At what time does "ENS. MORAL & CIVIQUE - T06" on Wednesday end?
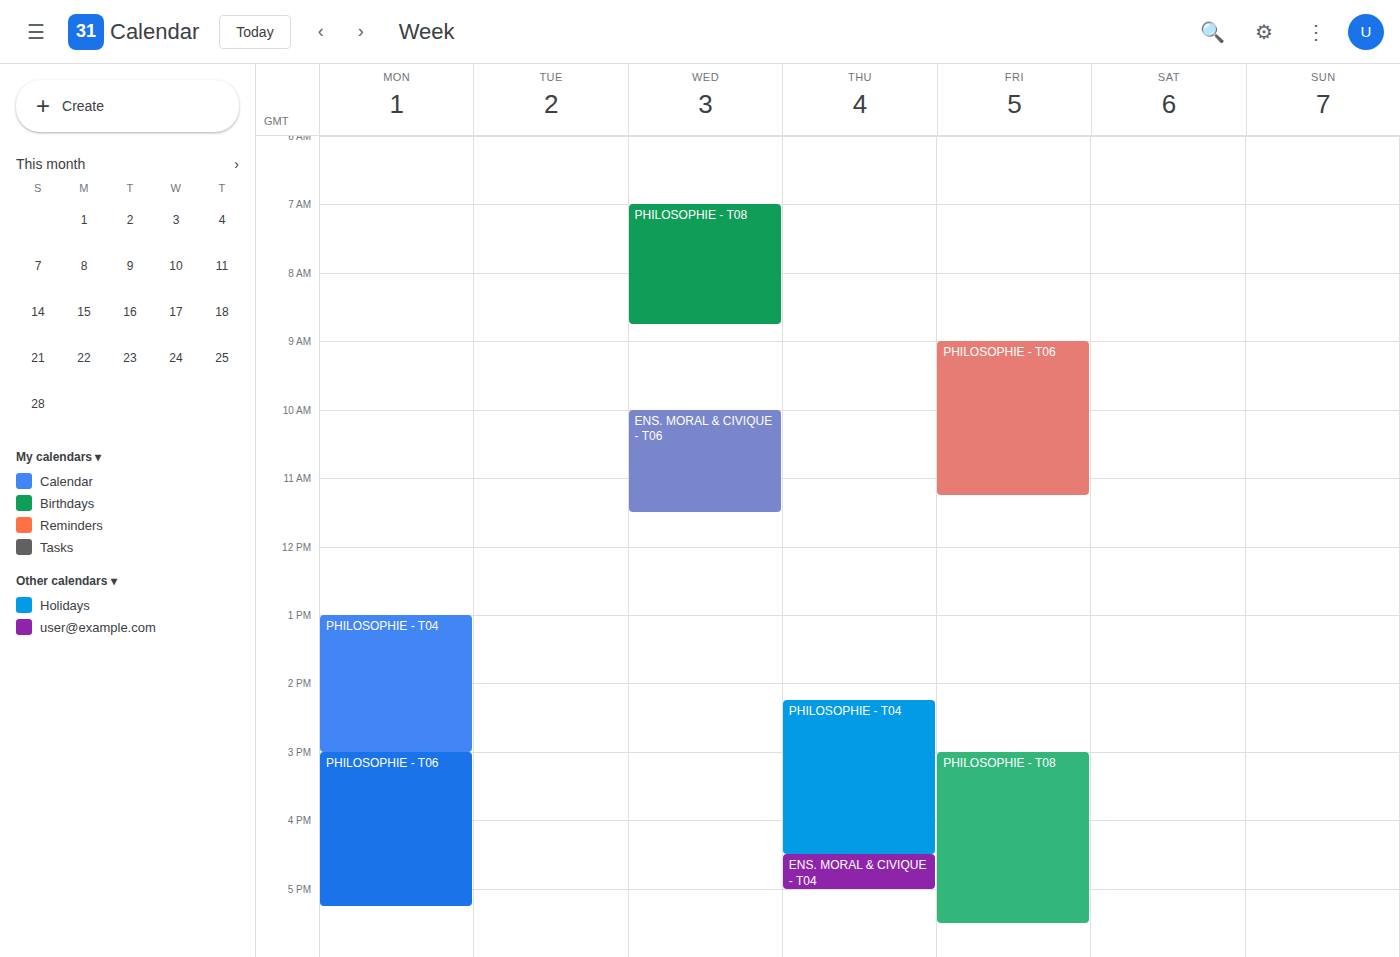
11:30 AM